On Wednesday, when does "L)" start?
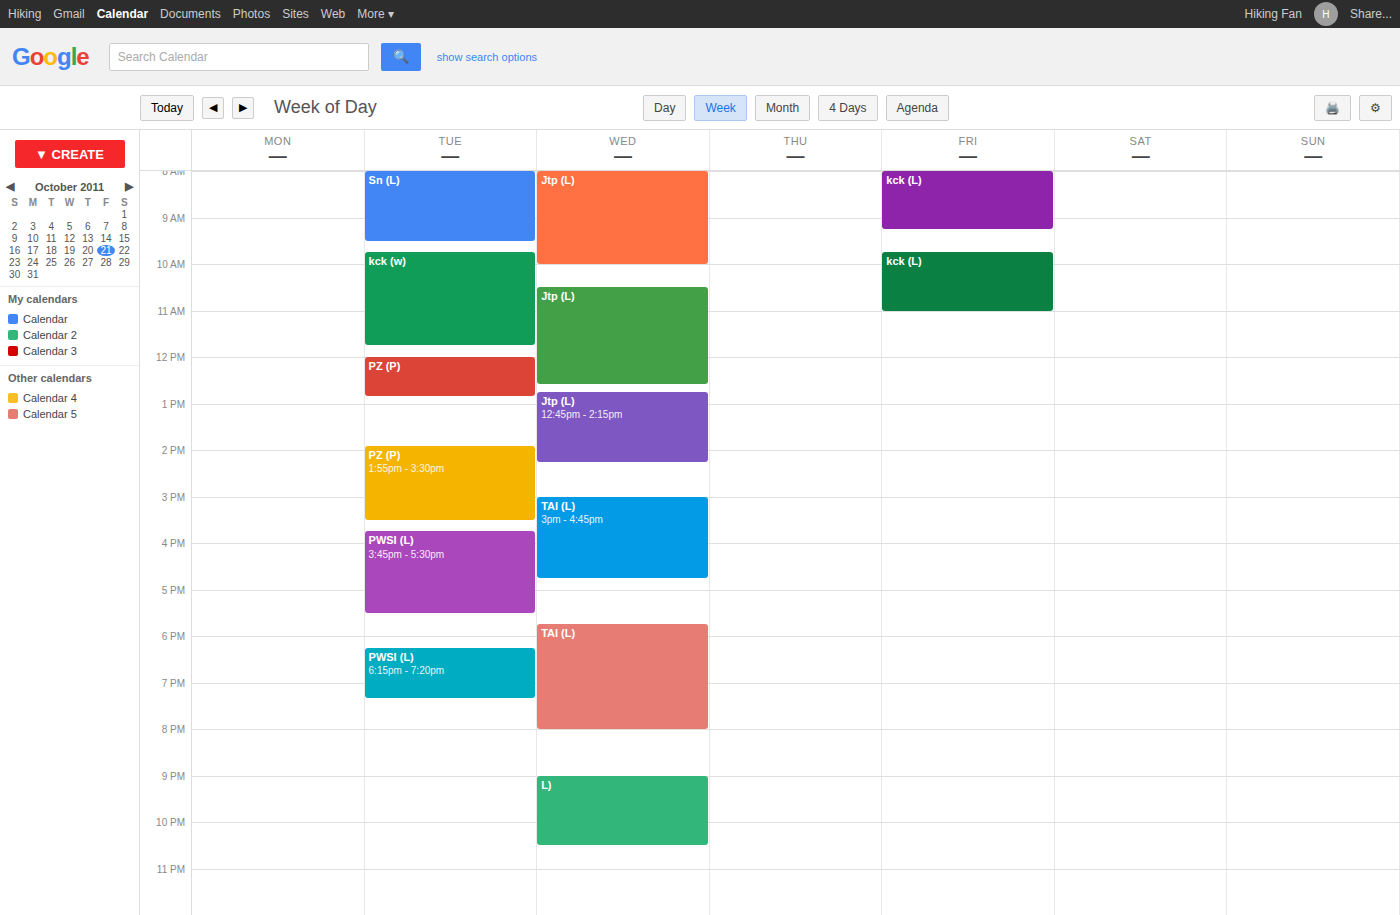
9:00 PM